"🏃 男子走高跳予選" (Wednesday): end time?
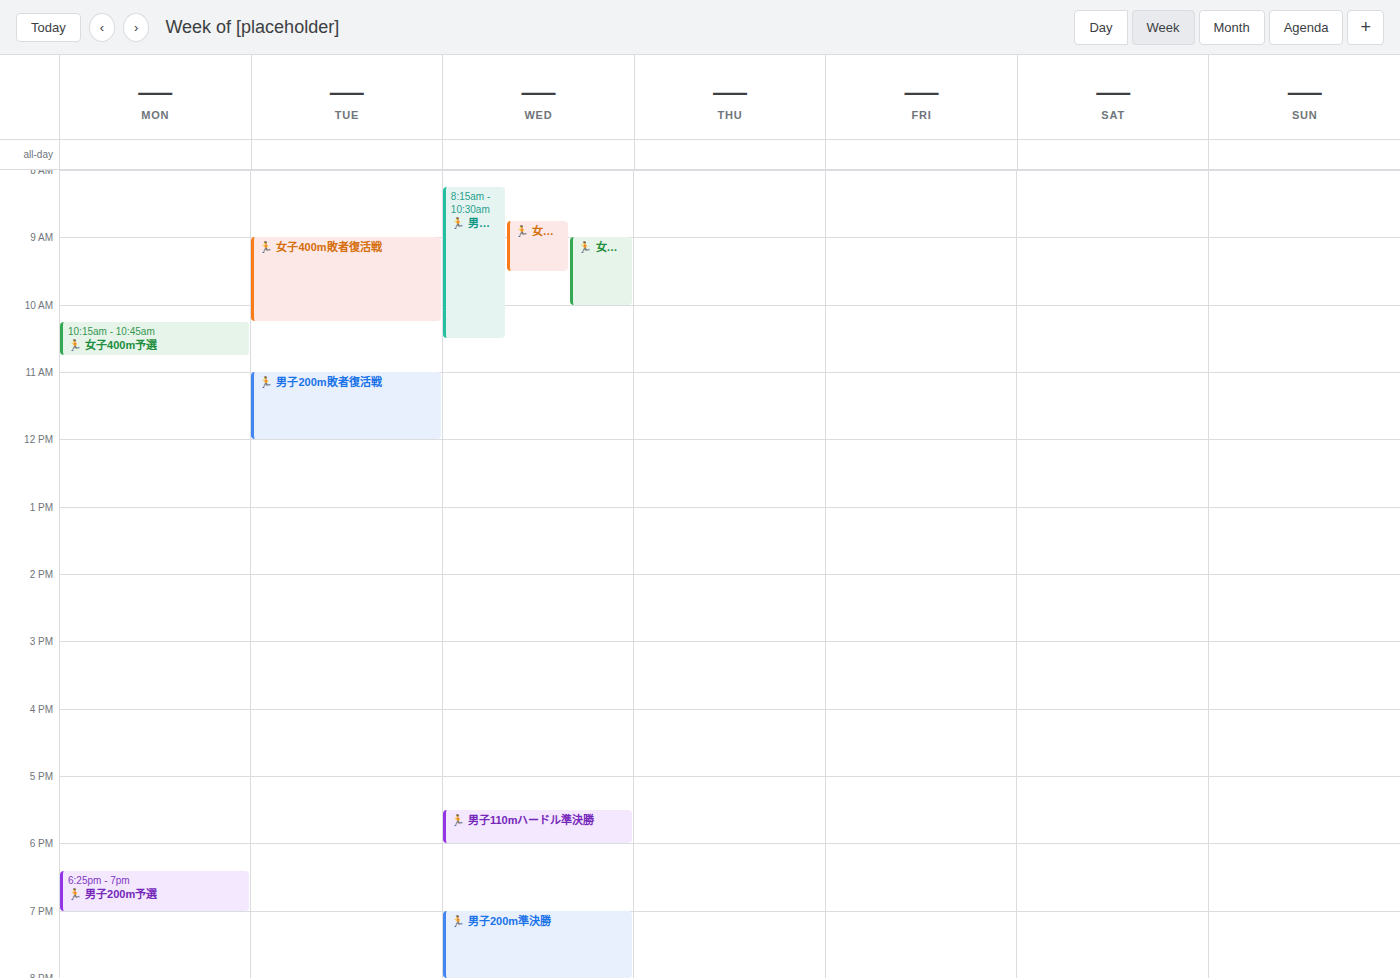
10:30 AM